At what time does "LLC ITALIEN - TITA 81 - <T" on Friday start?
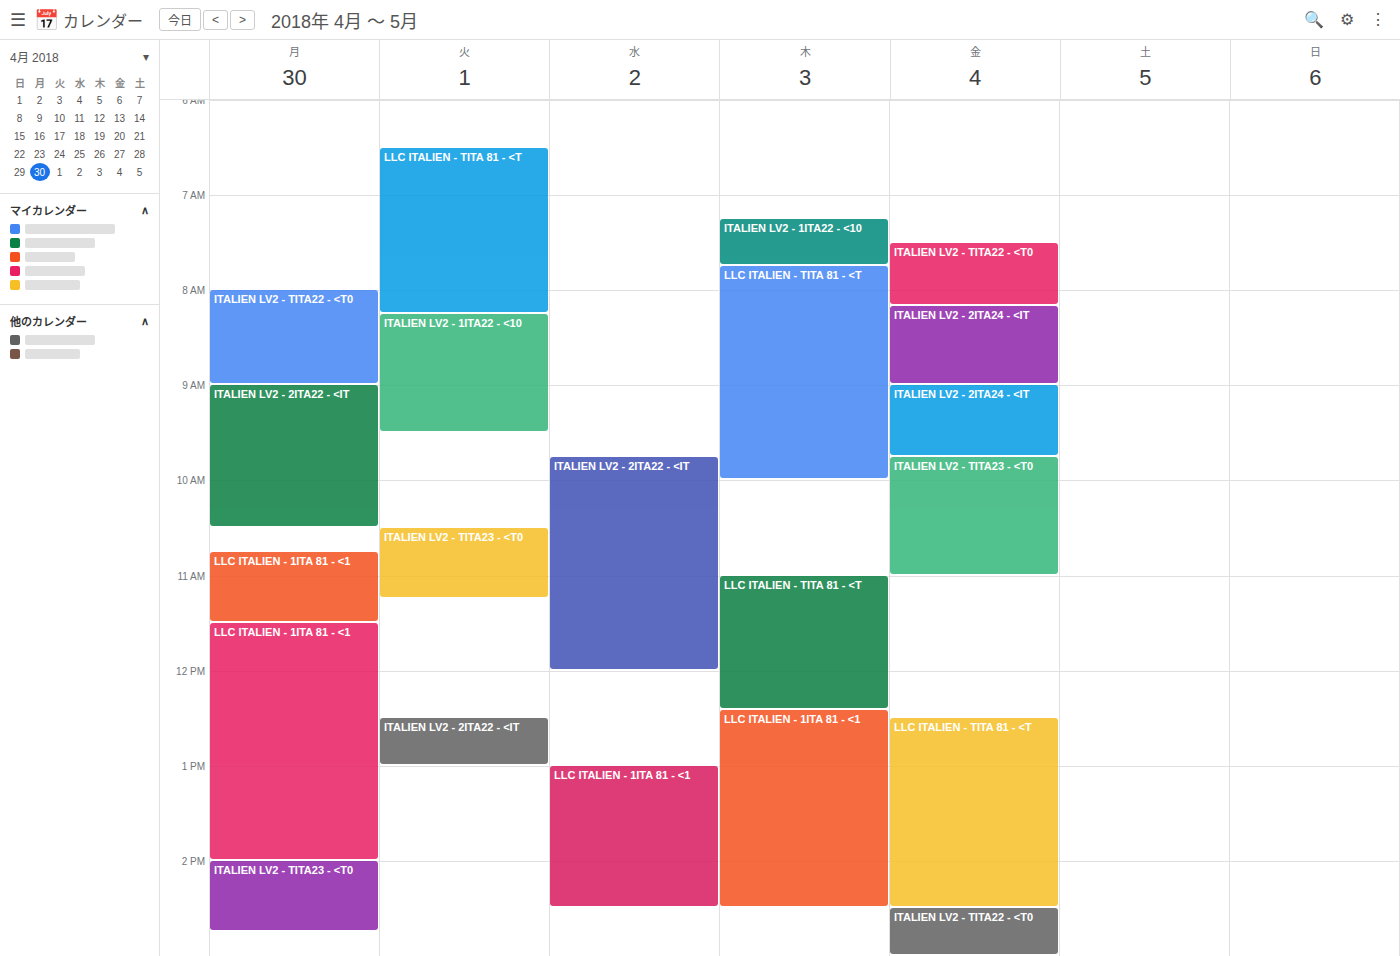
12:30 PM